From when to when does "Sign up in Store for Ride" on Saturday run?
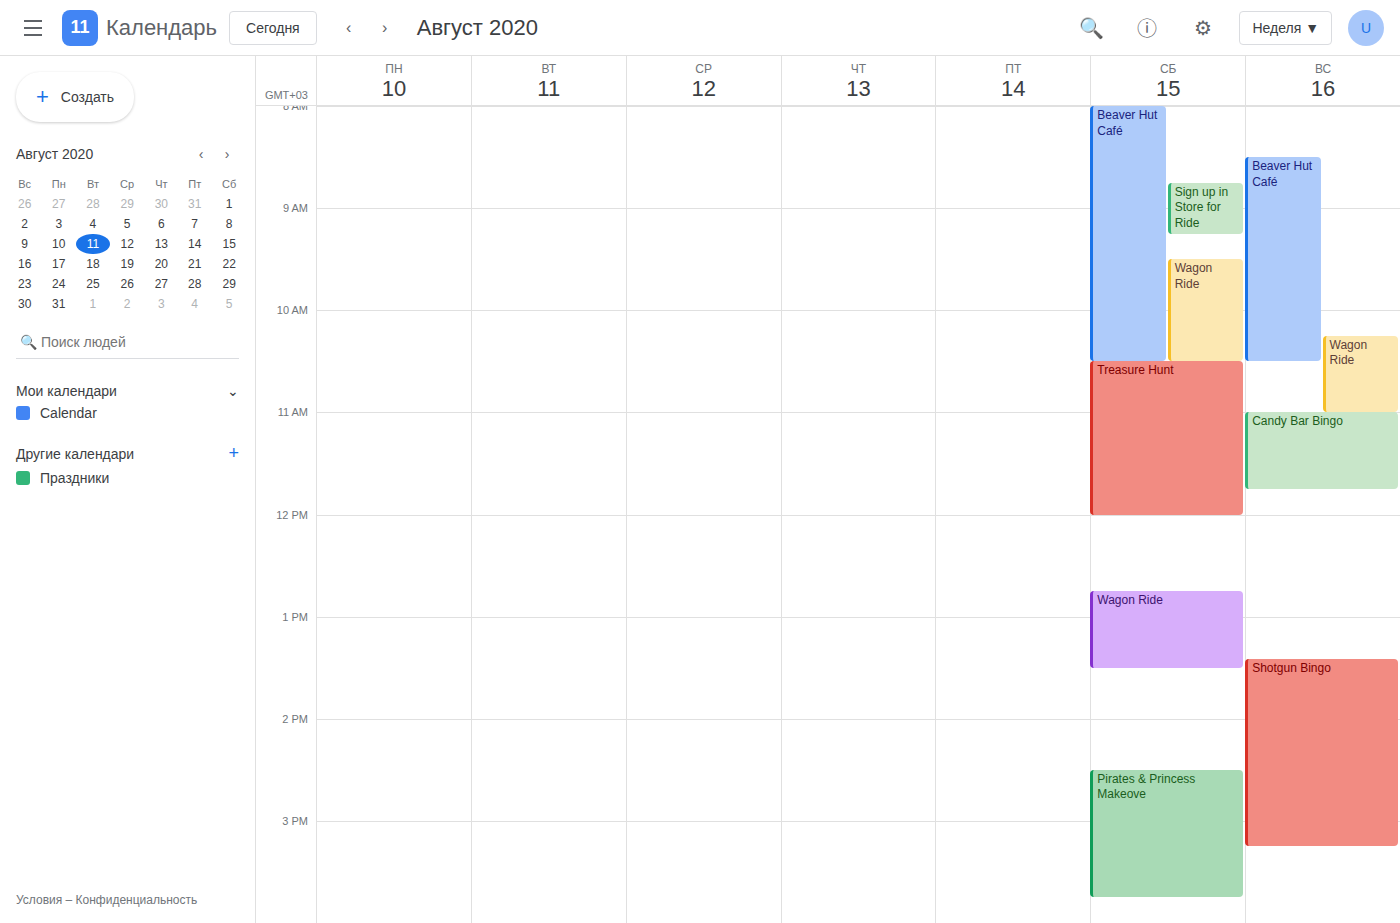
8:45 AM to 9:15 AM